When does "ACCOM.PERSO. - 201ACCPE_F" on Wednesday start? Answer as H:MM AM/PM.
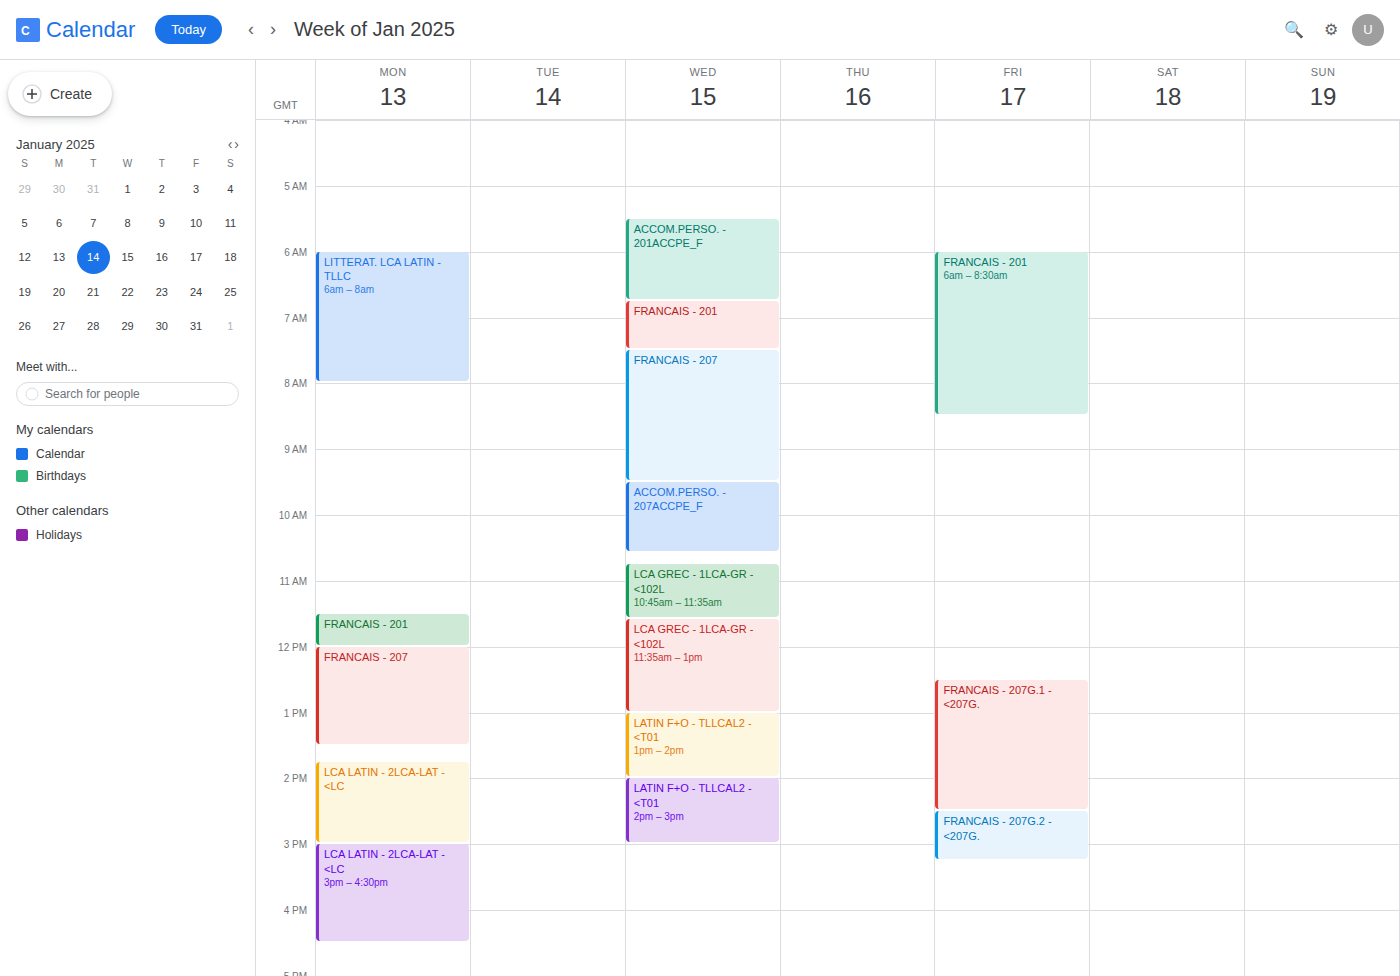
5:30 AM